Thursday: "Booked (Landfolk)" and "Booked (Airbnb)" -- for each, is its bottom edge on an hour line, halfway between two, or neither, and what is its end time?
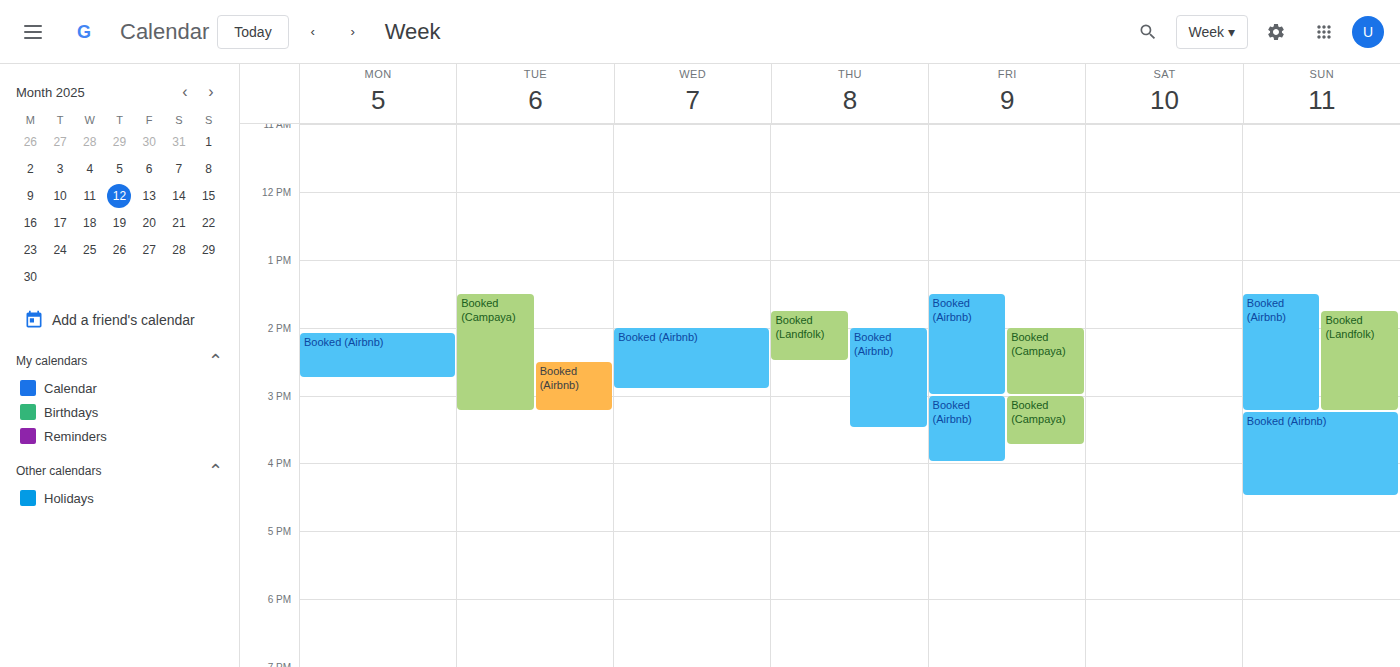
"Booked (Landfolk)": 2:30 PM, halfway between the 2 PM and 3 PM lines. "Booked (Airbnb)": 3:30 PM, halfway between the 3 PM and 4 PM lines.